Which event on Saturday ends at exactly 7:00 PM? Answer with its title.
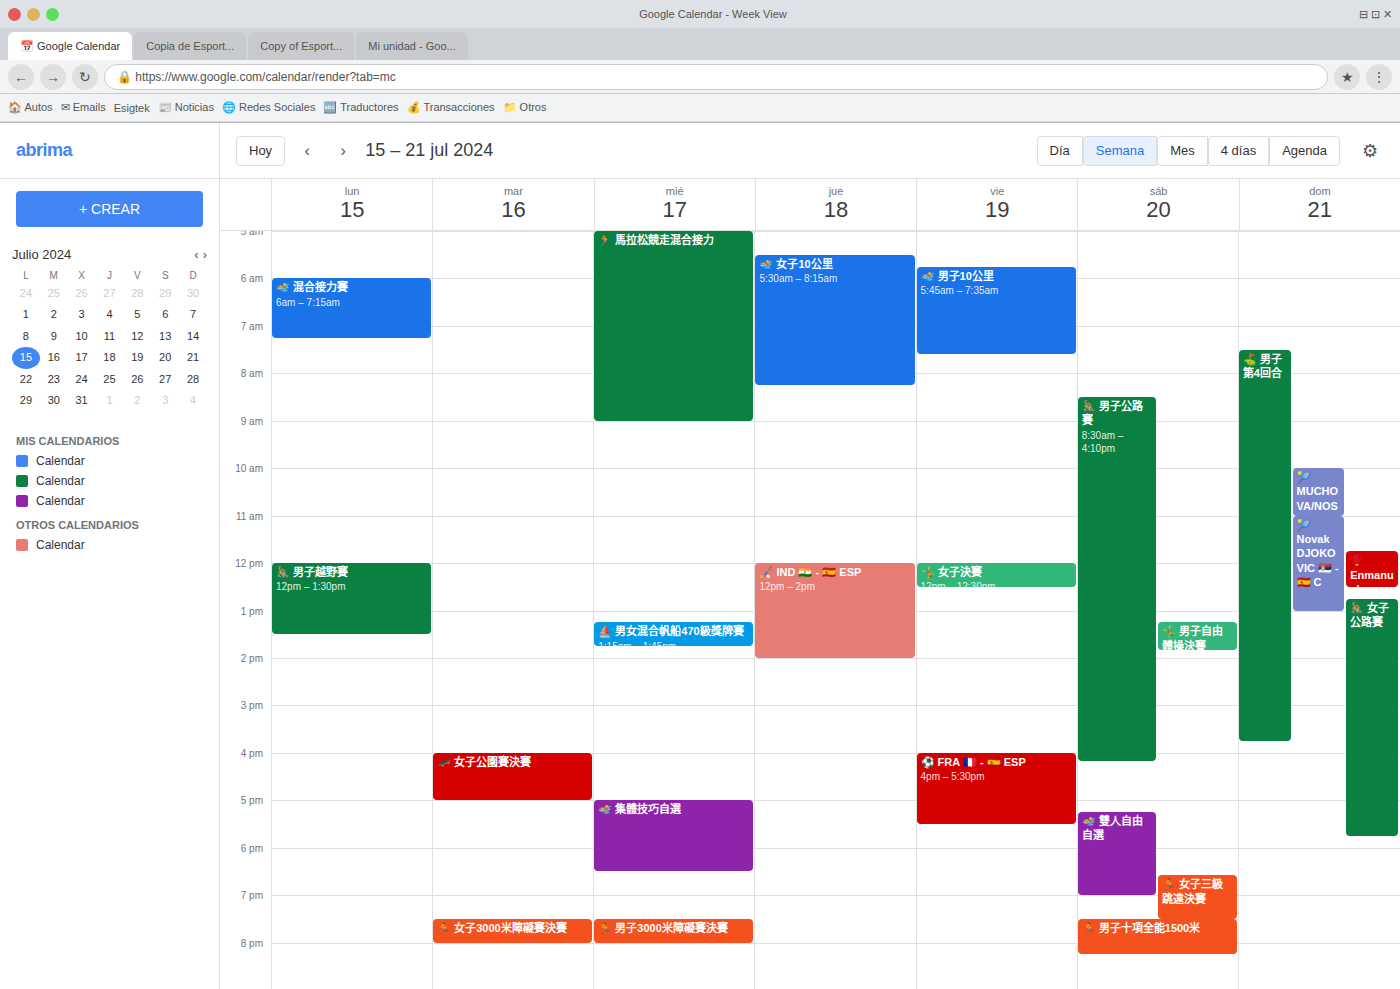
"🏊 雙人自由自選"